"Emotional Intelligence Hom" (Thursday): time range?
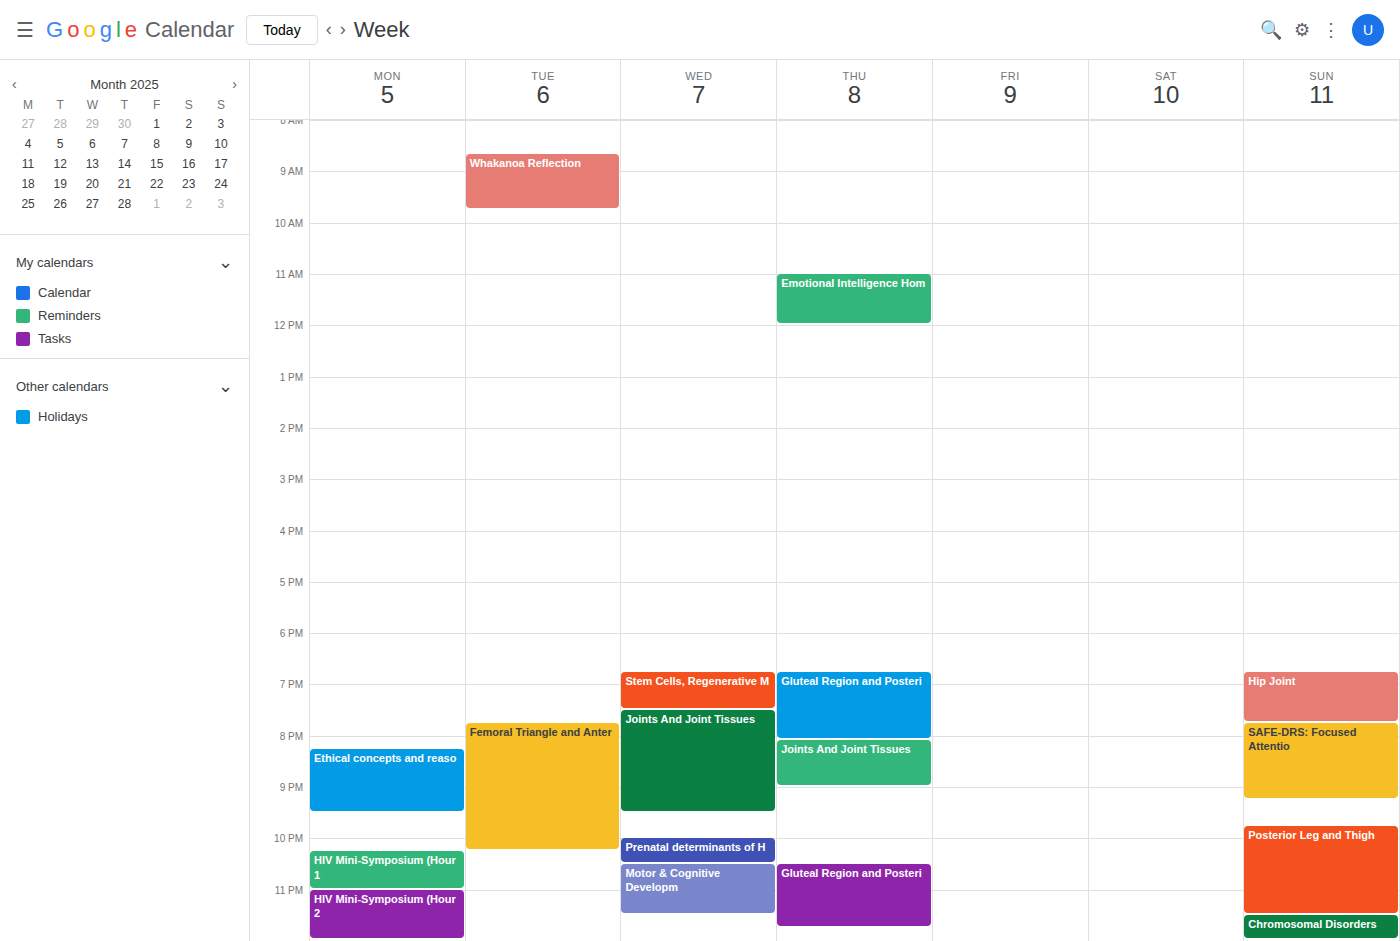
11:00 AM to 12:00 PM